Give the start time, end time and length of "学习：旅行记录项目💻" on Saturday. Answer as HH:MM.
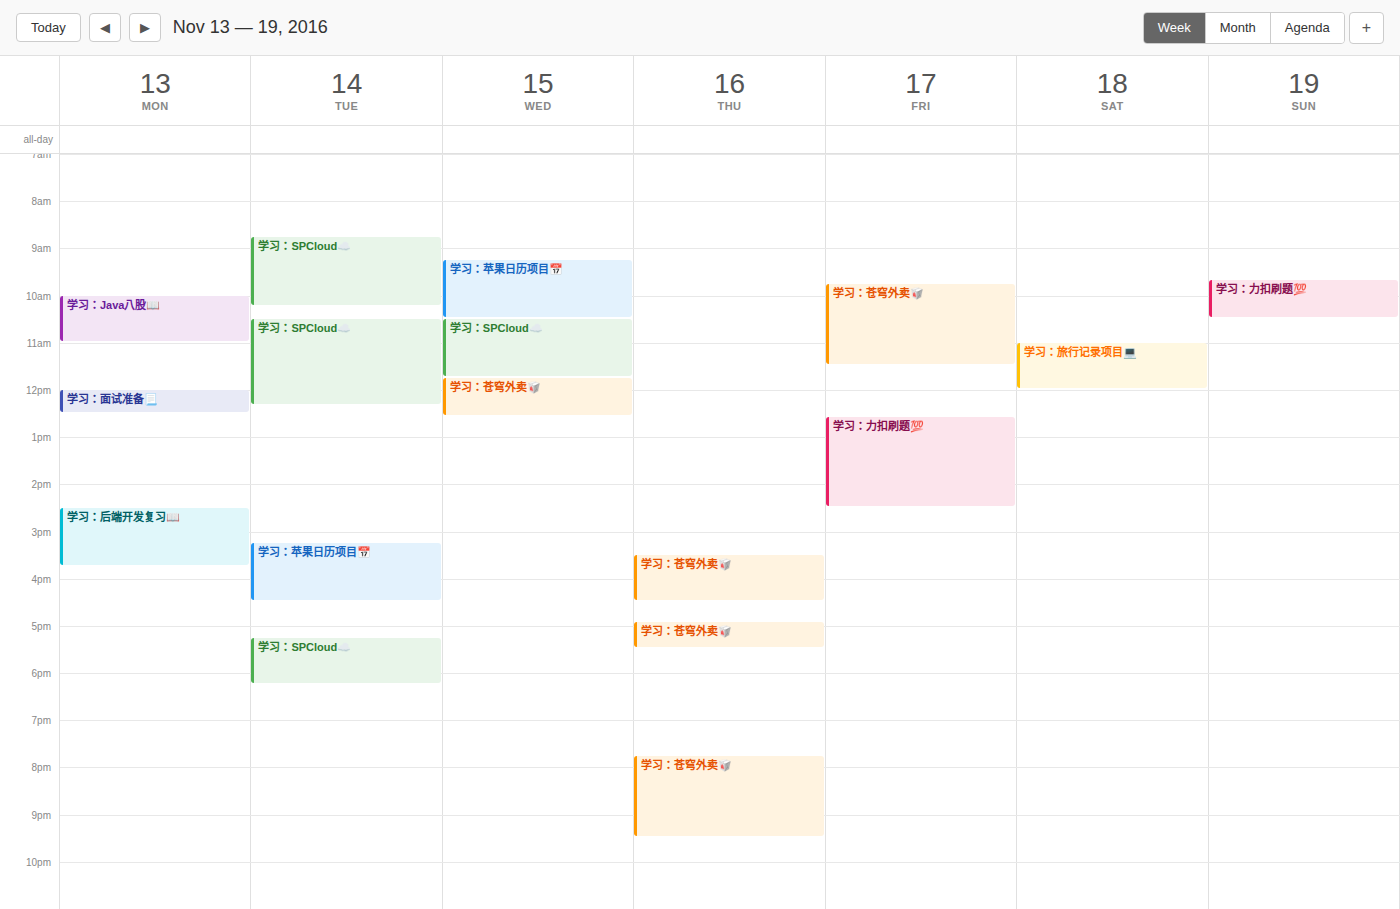
11:00 to 12:00, 1 hour